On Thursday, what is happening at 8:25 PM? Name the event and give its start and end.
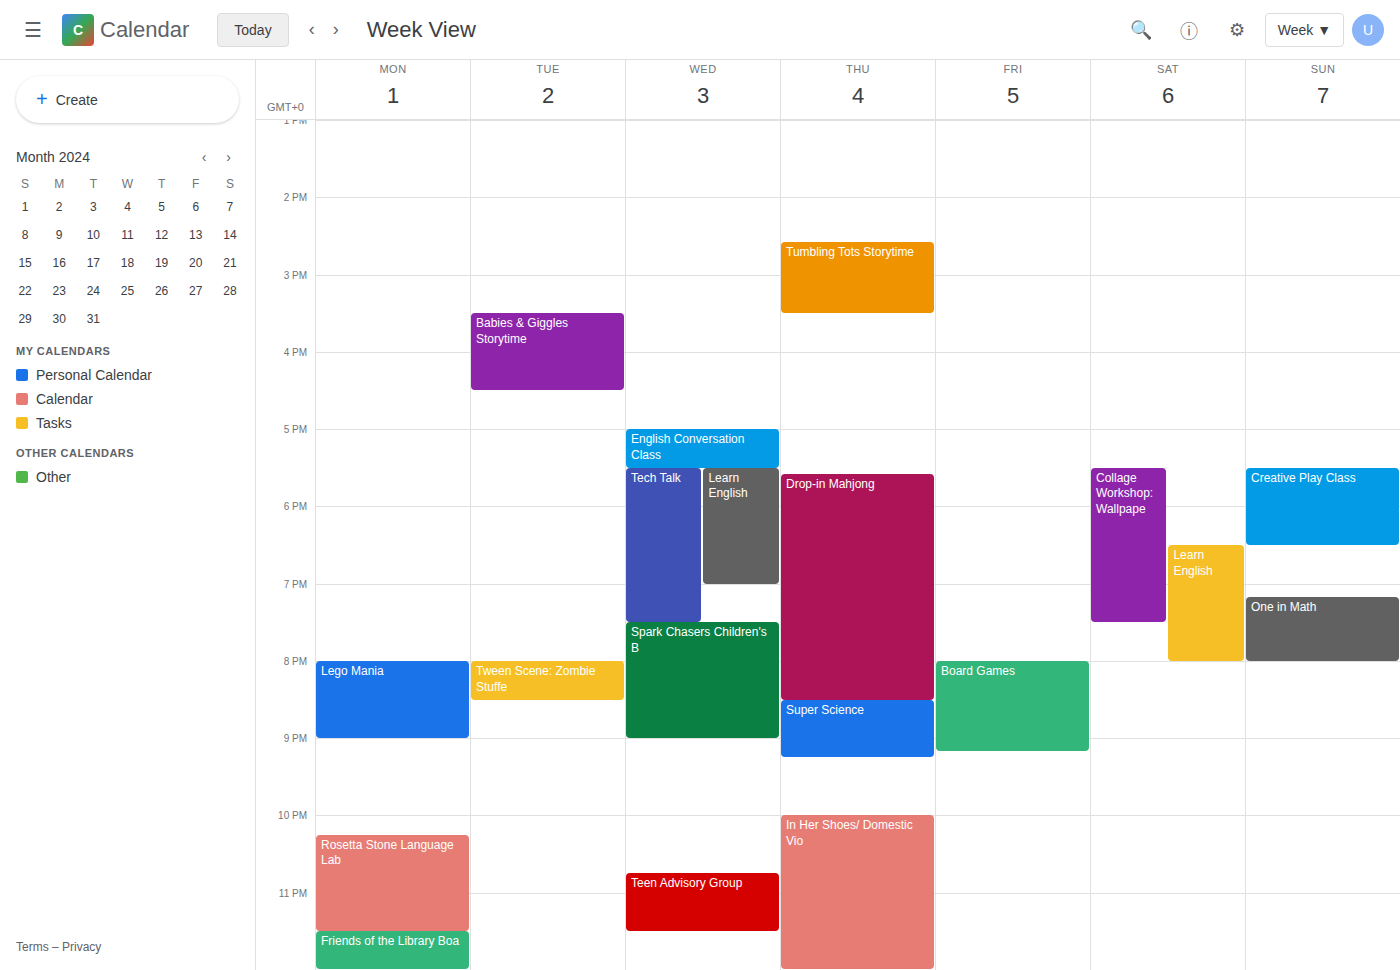
"Drop-in Mahjong", 5:35 PM to 8:30 PM